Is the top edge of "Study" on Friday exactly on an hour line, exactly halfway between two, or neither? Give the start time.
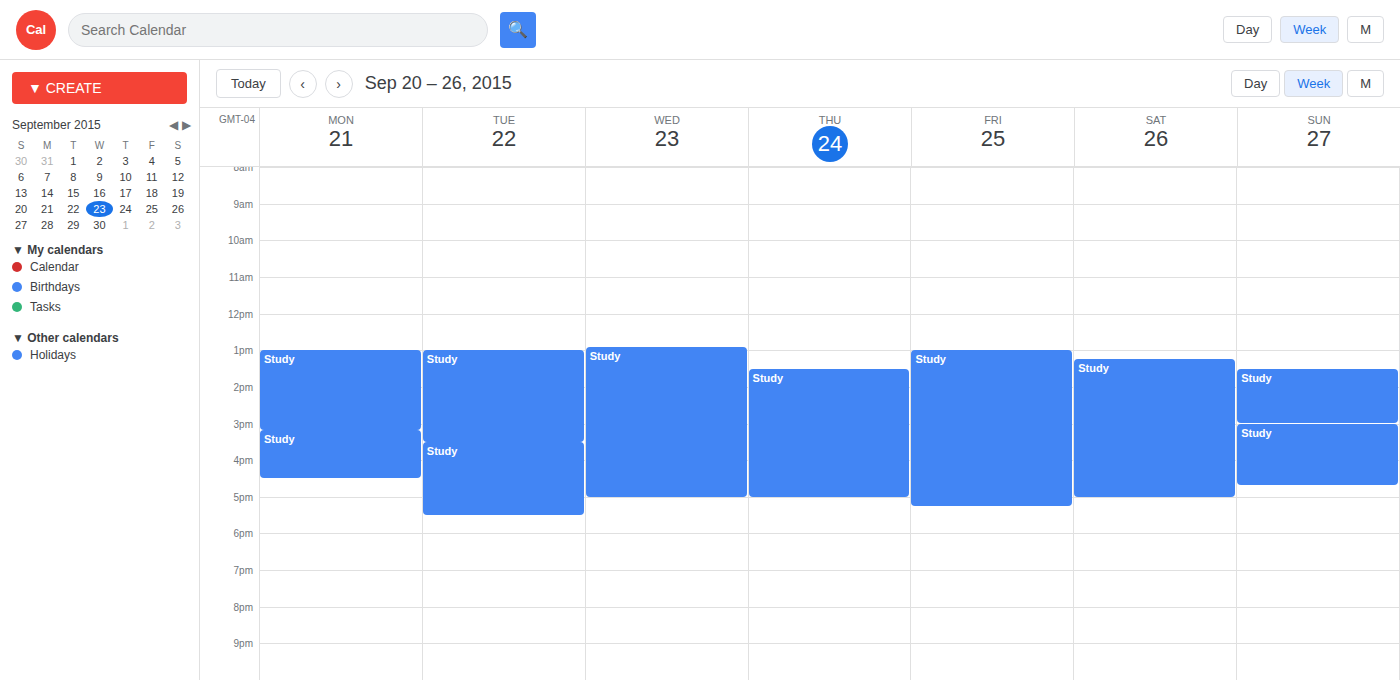
1:00 PM -- exactly on the 1 PM line.